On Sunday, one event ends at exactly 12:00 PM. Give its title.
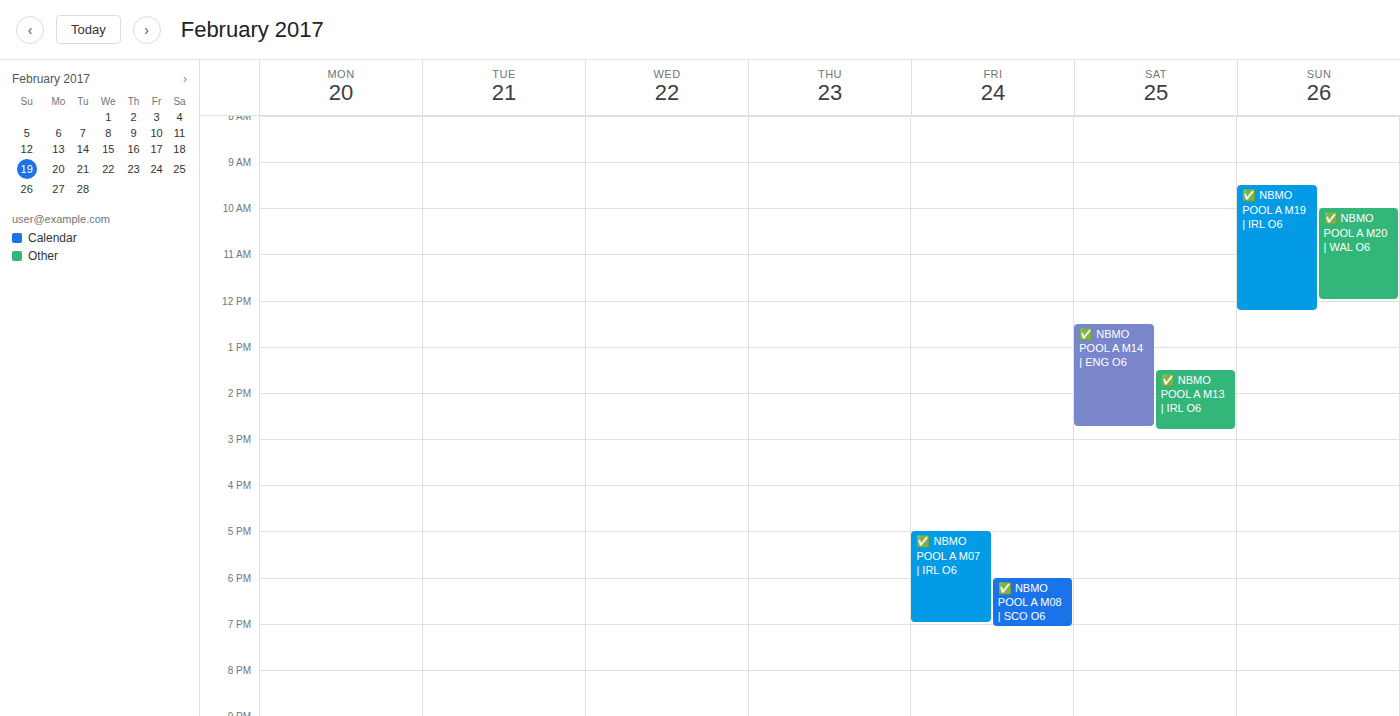
"✅ NBMO POOL A M20 | WAL O6"